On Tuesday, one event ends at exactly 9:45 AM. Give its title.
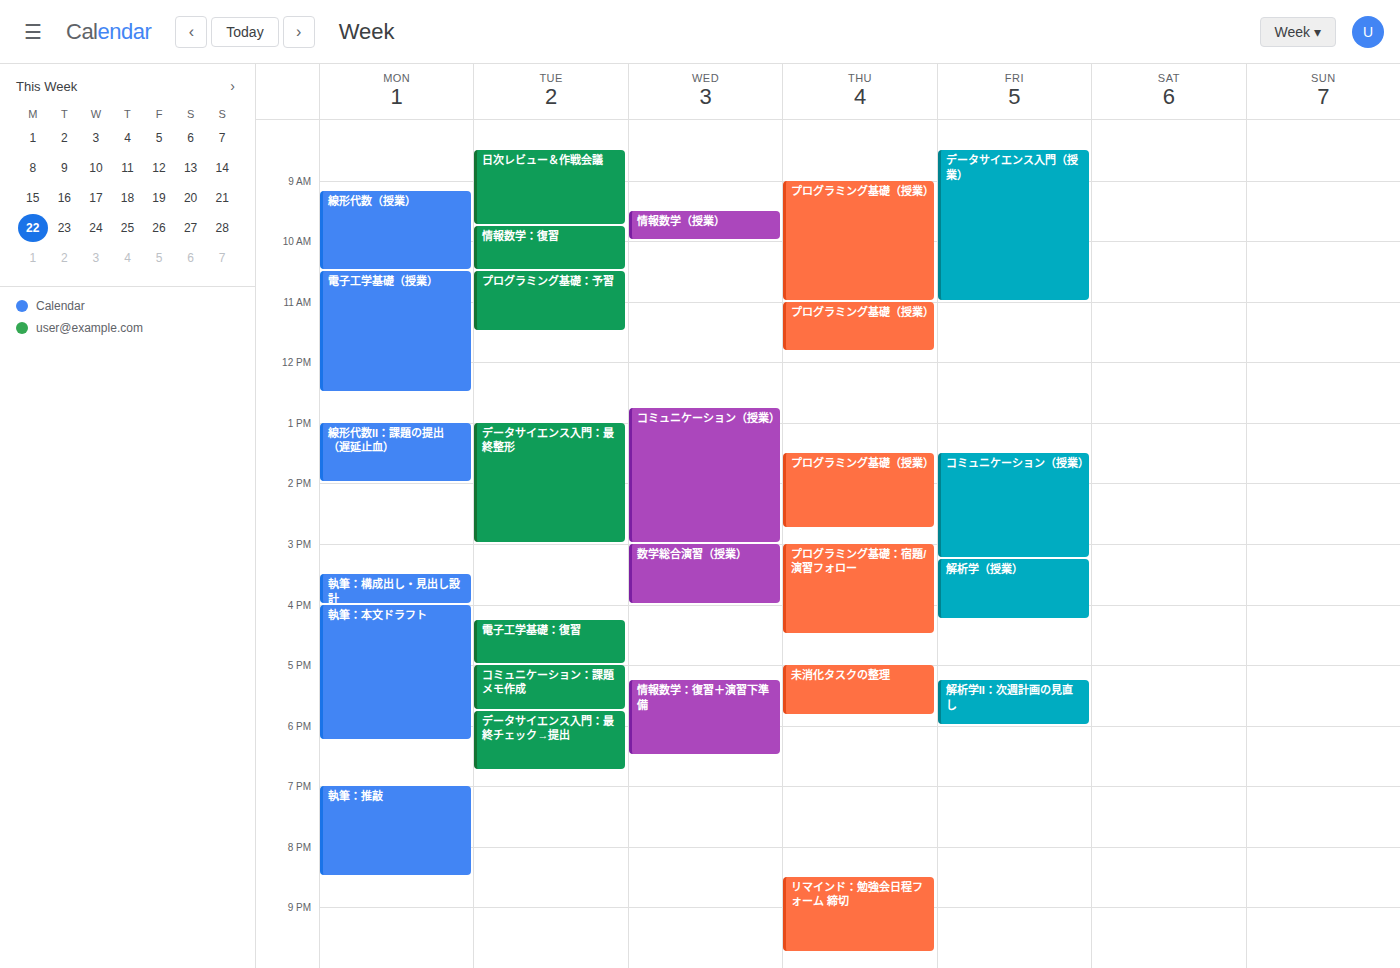
"日次レビュー＆作戦会議"